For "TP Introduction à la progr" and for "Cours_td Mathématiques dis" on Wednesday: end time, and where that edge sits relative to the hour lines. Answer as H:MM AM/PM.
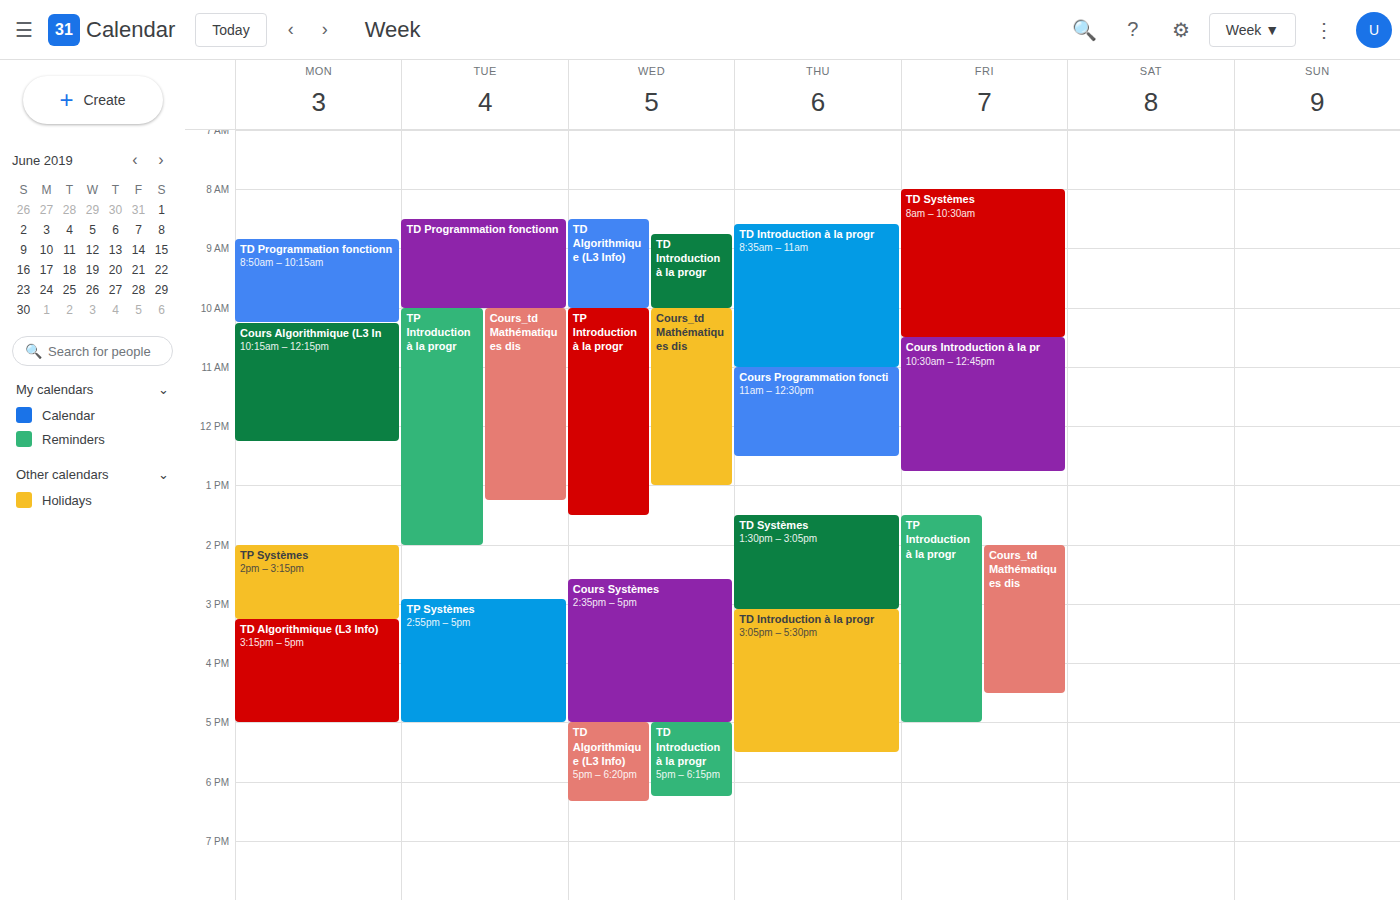
"TP Introduction à la progr": 1:30 PM, halfway between the 1 PM and 2 PM lines. "Cours_td Mathématiques dis": 1:00 PM, exactly on the 1 PM line.